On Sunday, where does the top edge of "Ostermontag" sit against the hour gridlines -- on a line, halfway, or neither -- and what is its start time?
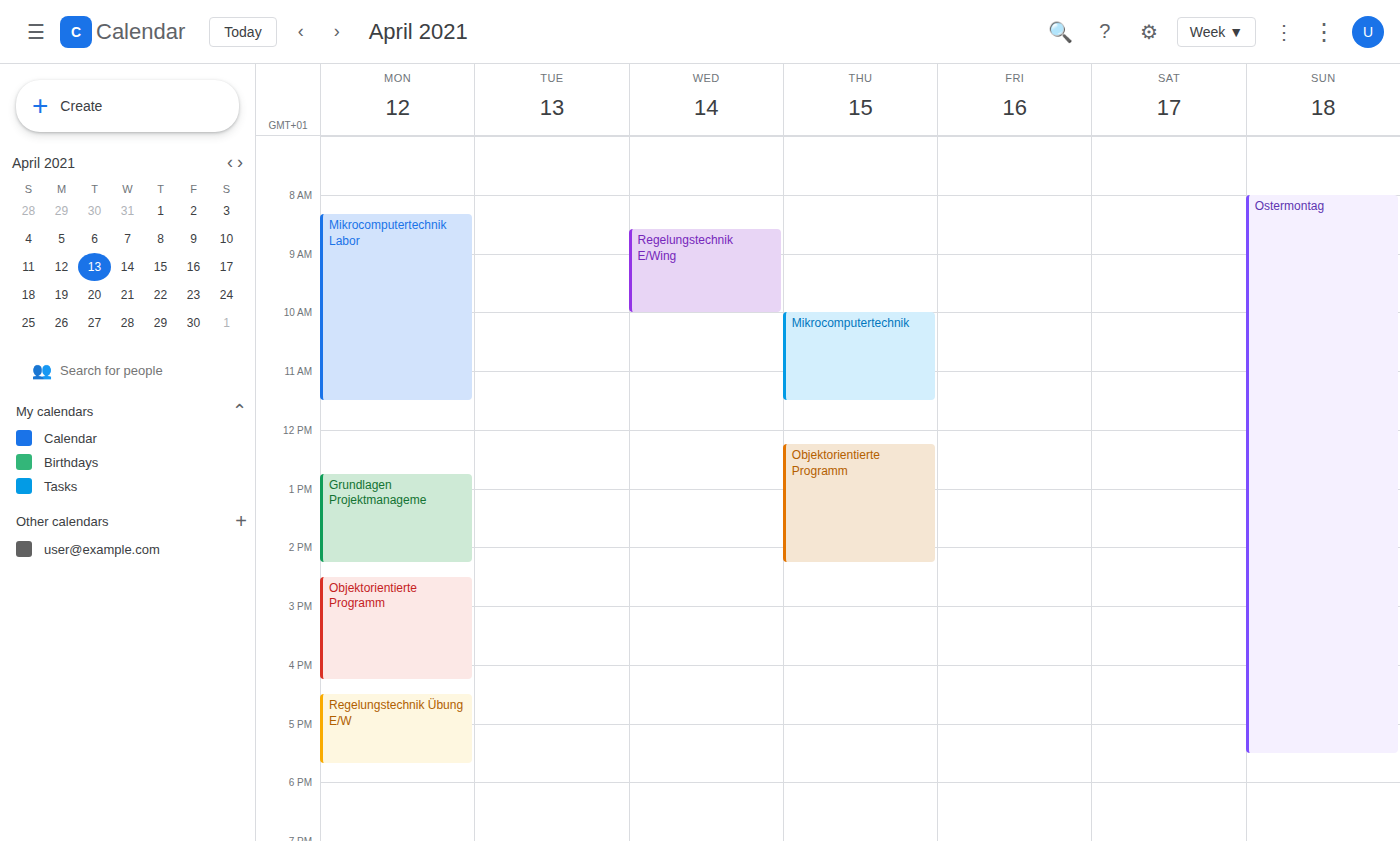
8:00 AM -- exactly on the 8 AM line.